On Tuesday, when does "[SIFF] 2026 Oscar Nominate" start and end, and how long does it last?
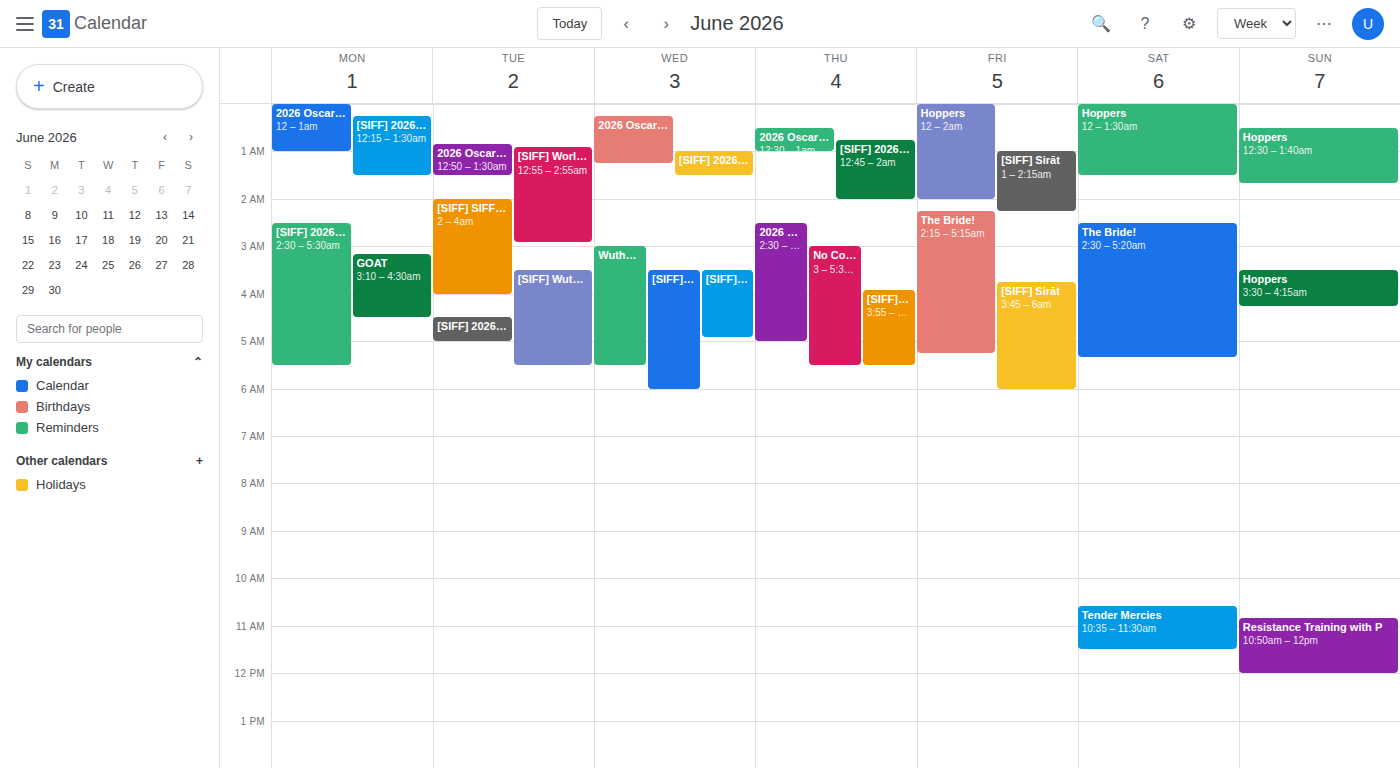
4:30 AM to 5:00 AM, 30 minutes